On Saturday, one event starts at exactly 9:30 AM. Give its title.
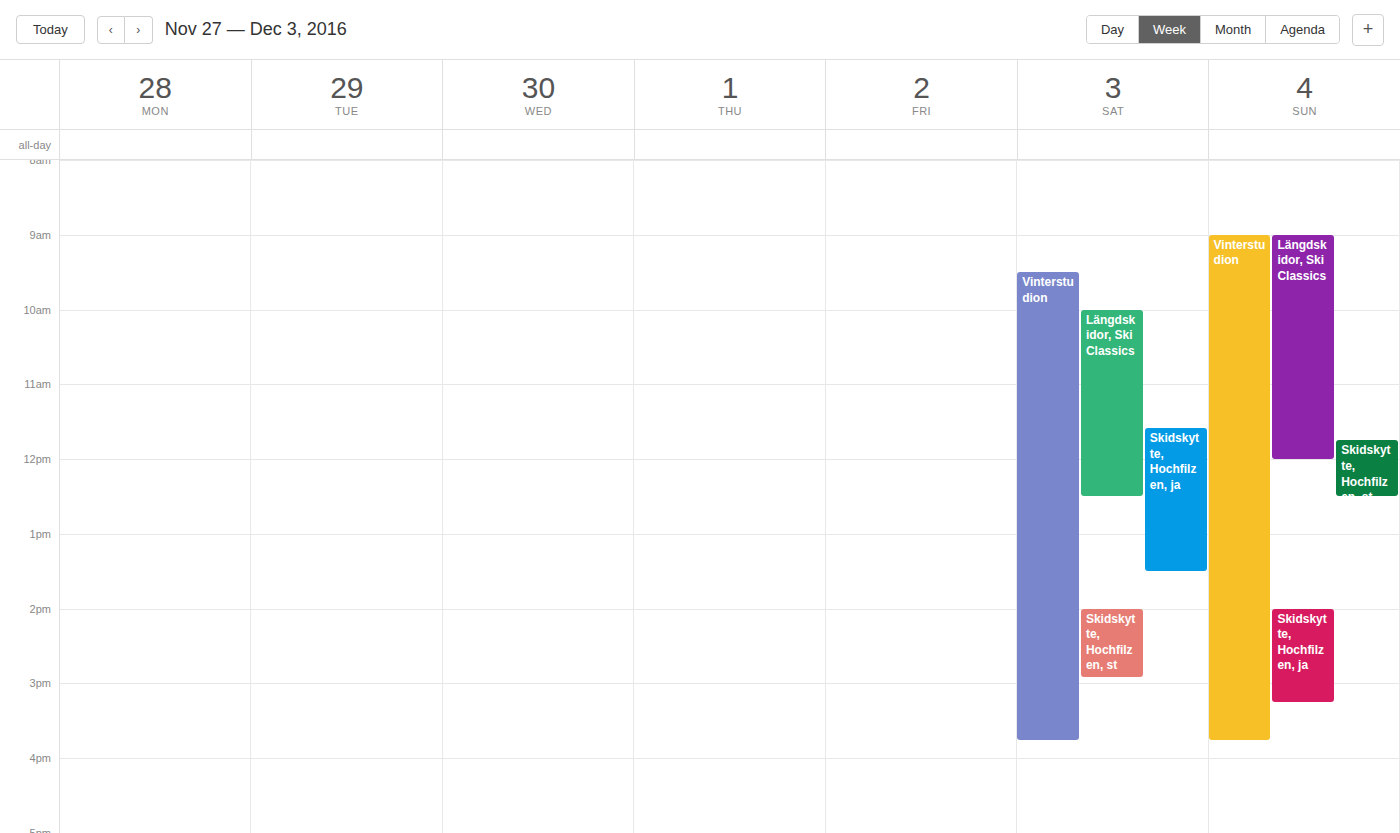
"Vinterstudion"